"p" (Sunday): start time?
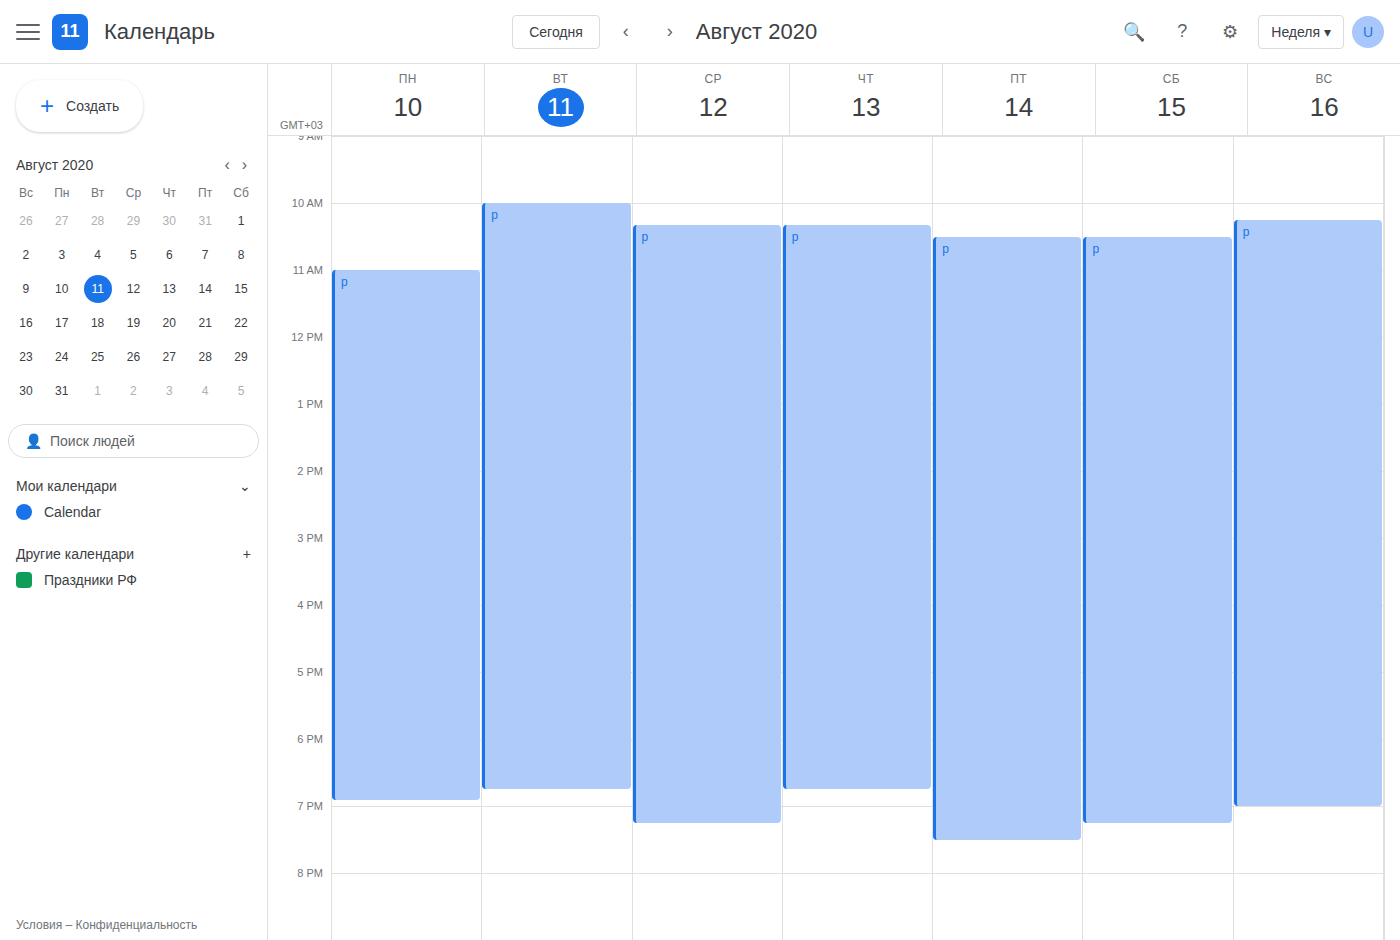
10:15